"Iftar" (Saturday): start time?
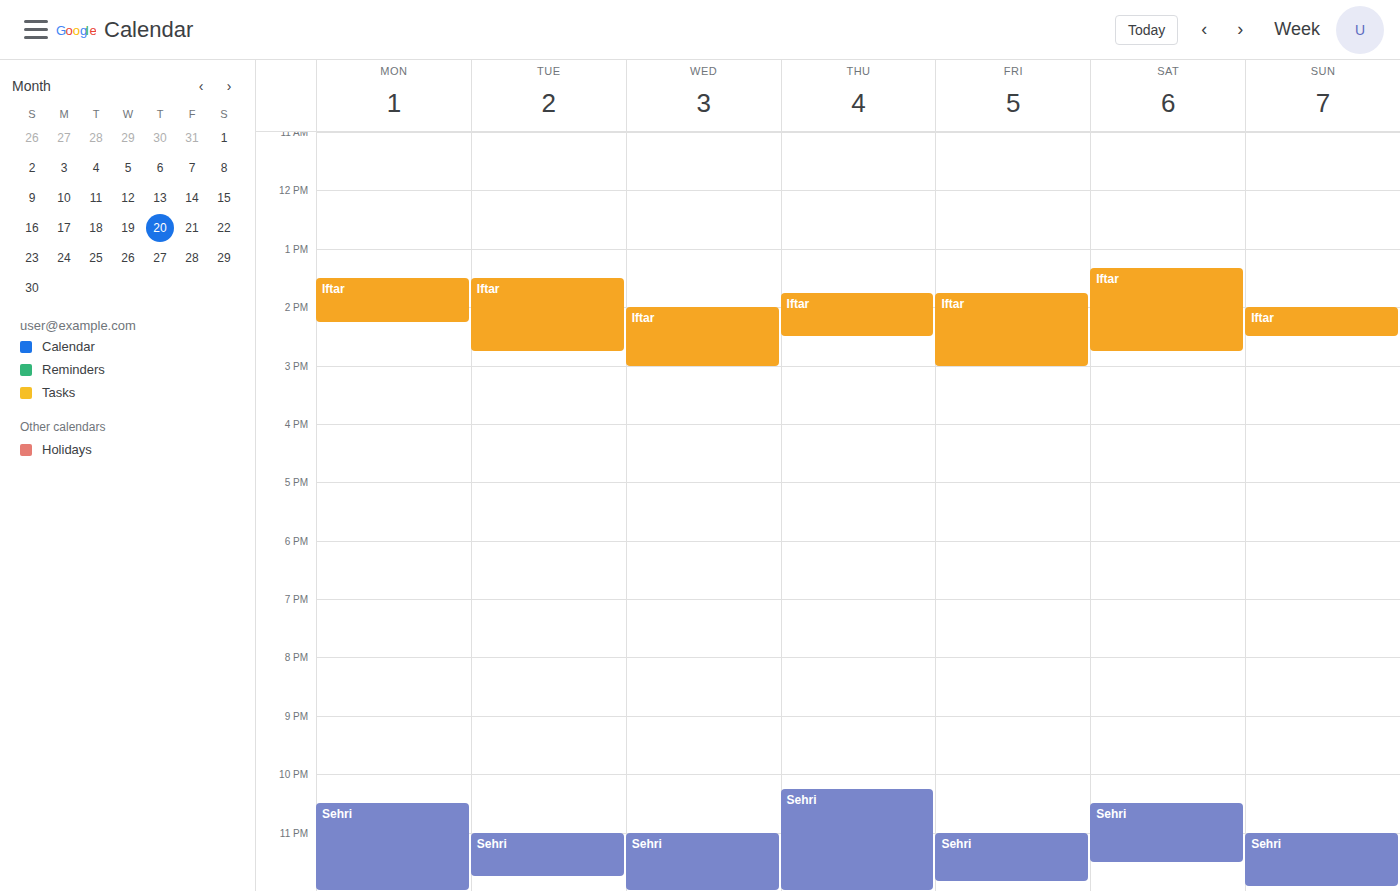
13:20